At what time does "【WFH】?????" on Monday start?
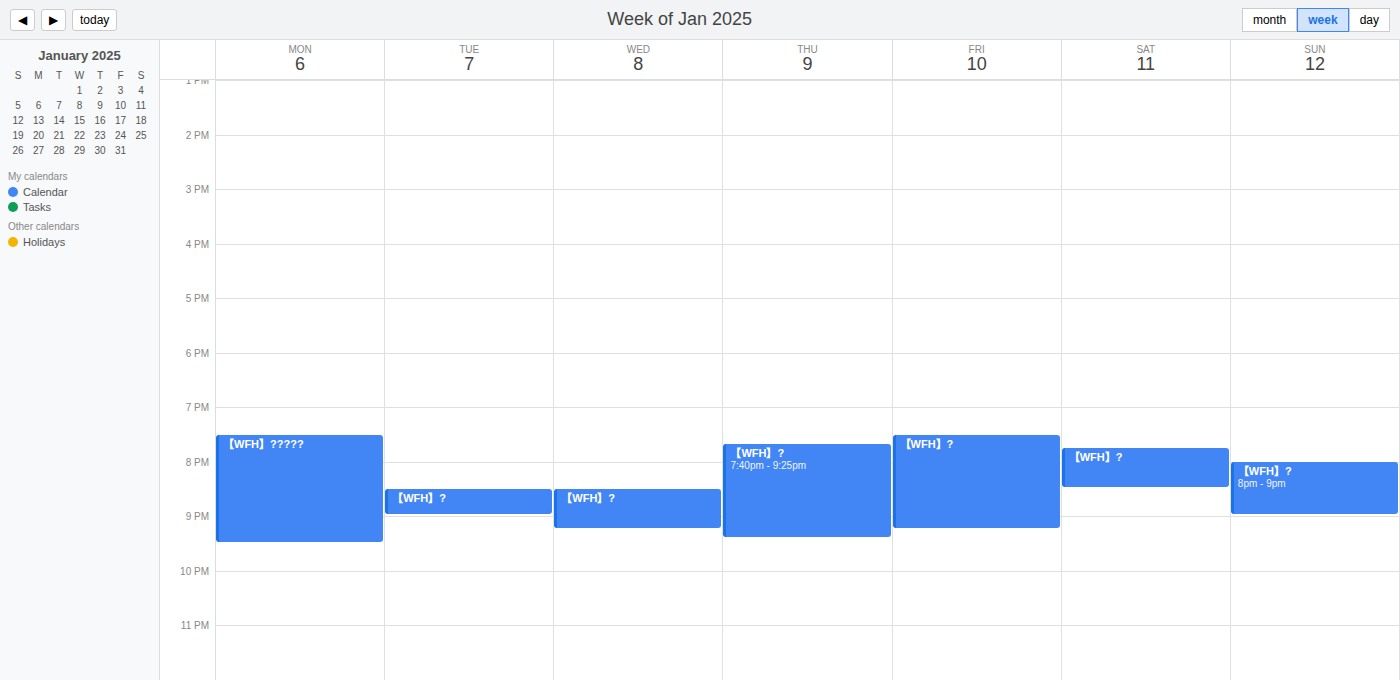
7:30 PM